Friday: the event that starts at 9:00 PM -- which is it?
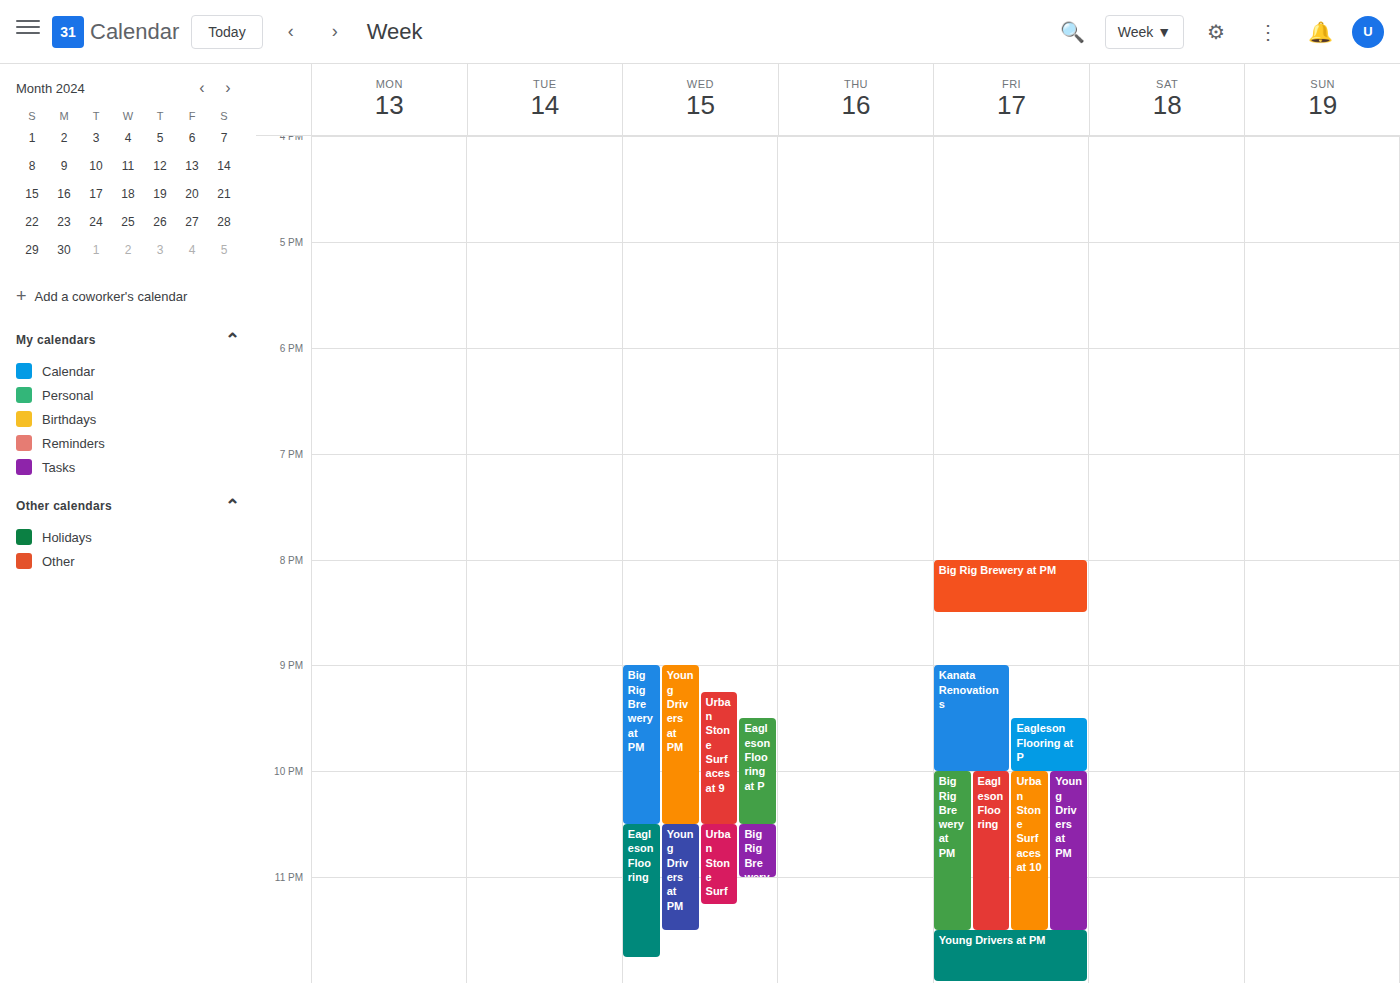
"Kanata Renovations"